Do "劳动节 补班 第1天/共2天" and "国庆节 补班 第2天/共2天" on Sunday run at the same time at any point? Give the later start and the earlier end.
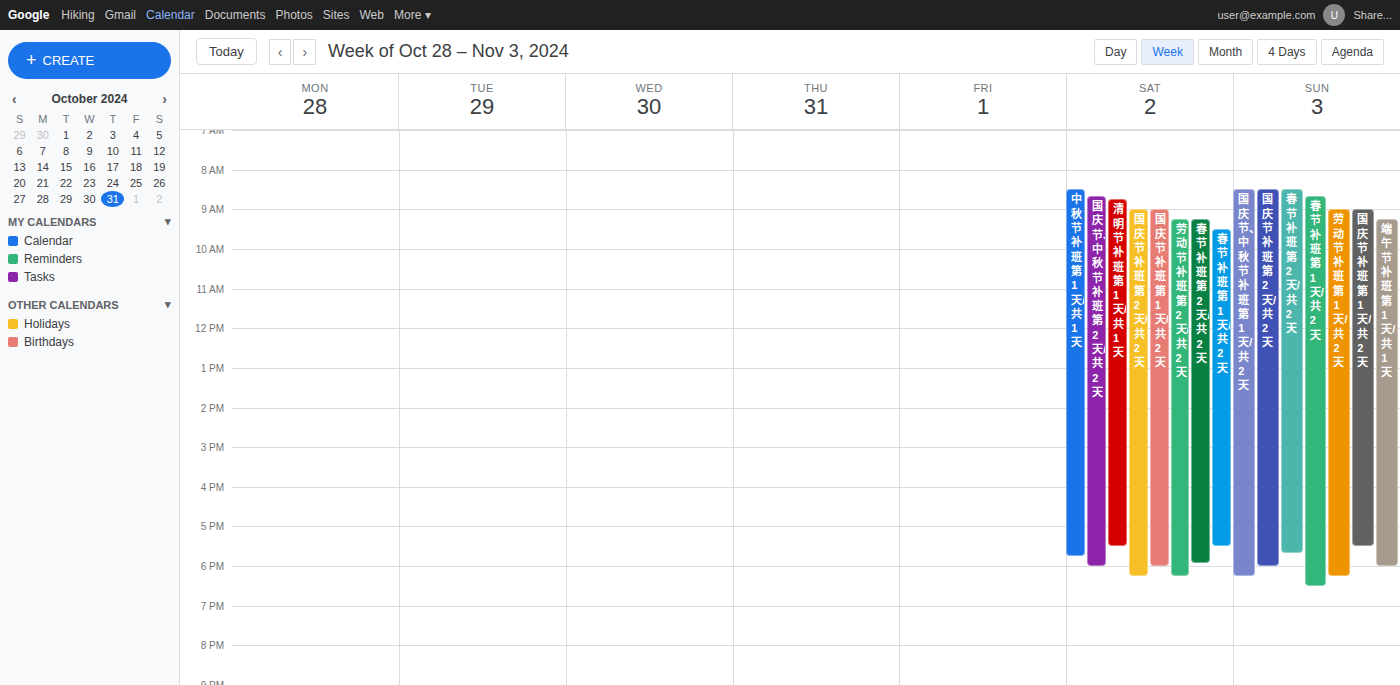
"劳动节 补班 第1天/共2天" starts at 9:00 AM, before "国庆节 补班 第2天/共2天" ends at 6:00 PM -- they overlap.